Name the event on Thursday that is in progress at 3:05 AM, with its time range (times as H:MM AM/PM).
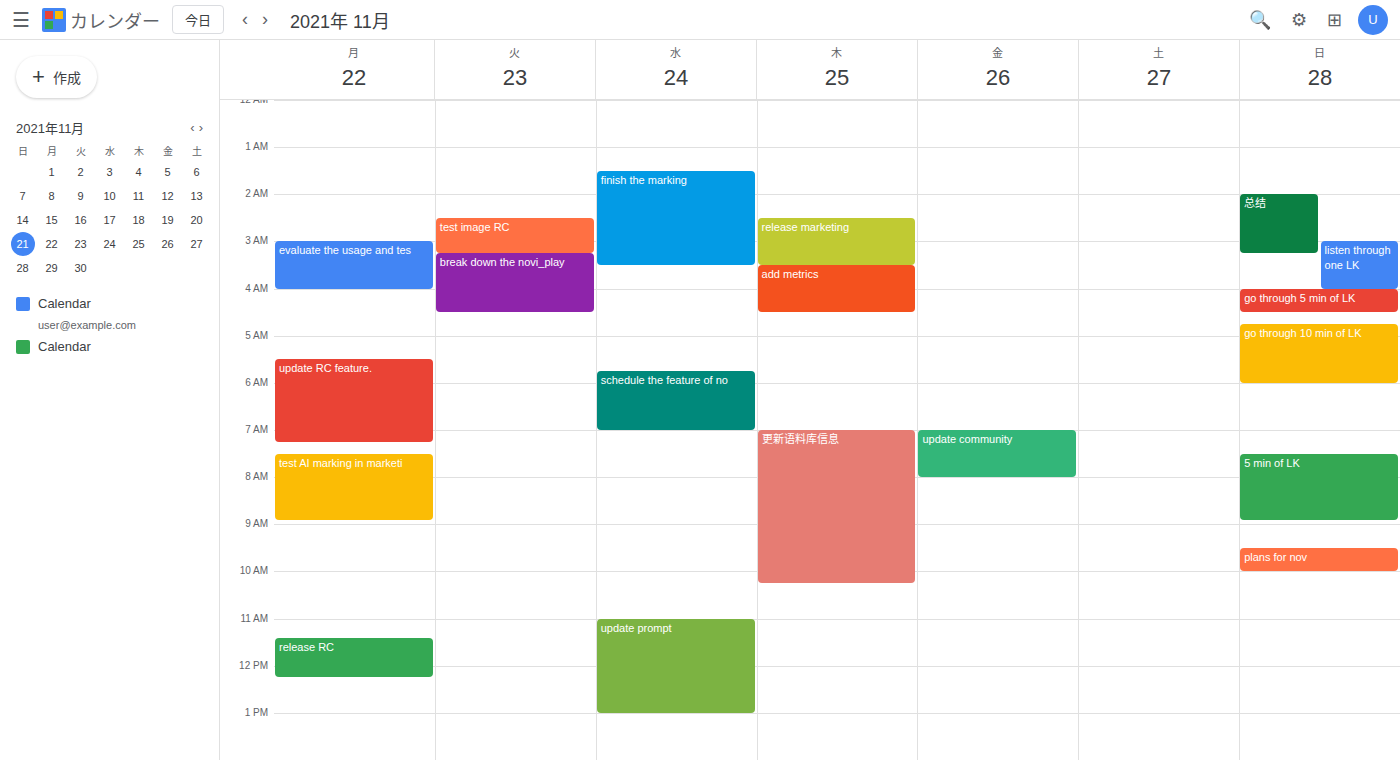
"release marketing", 2:30 AM to 3:30 AM